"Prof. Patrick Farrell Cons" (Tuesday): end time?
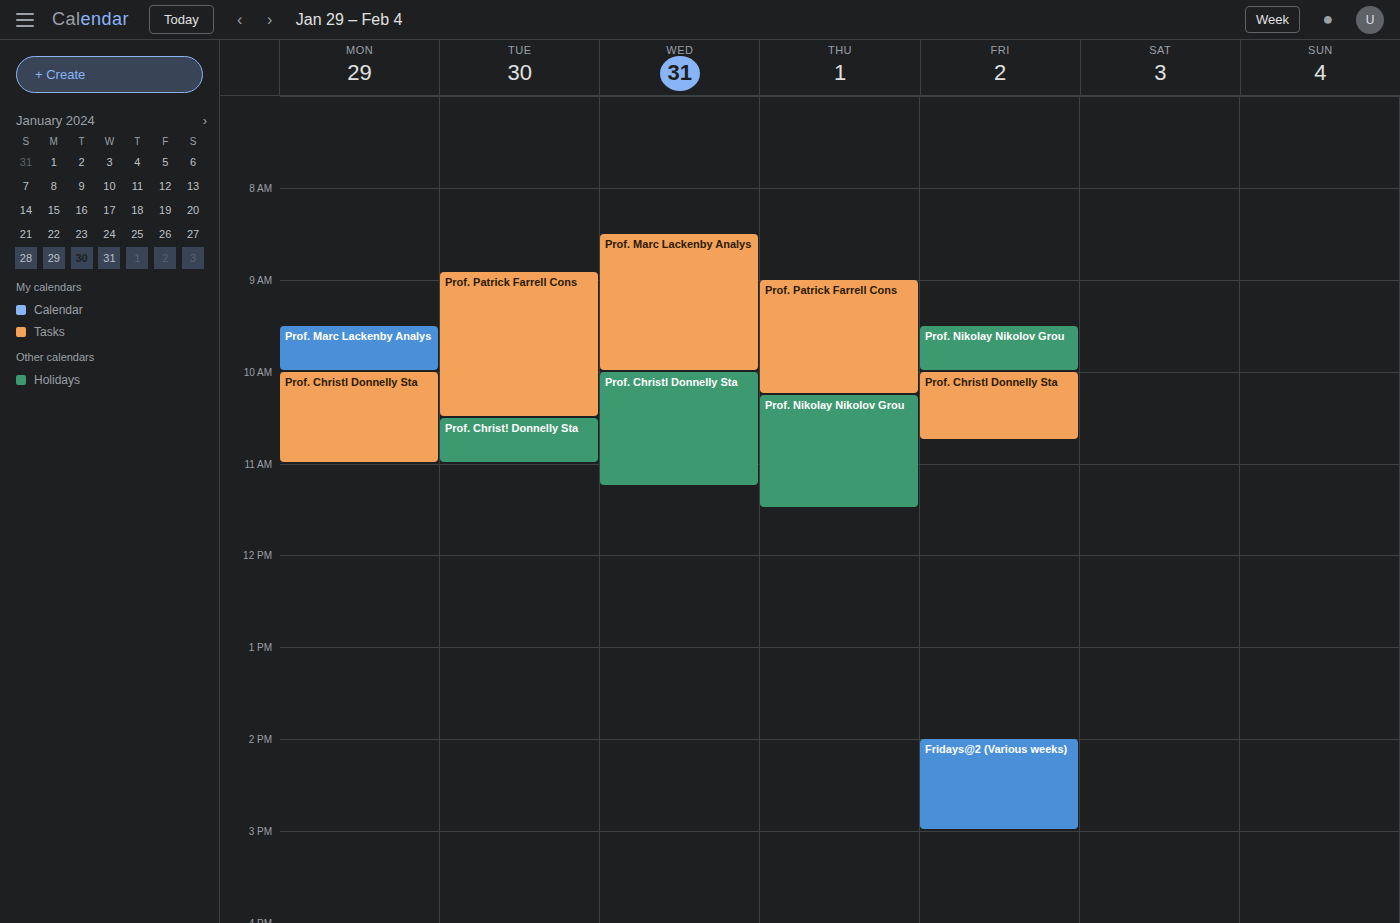
10:30 AM